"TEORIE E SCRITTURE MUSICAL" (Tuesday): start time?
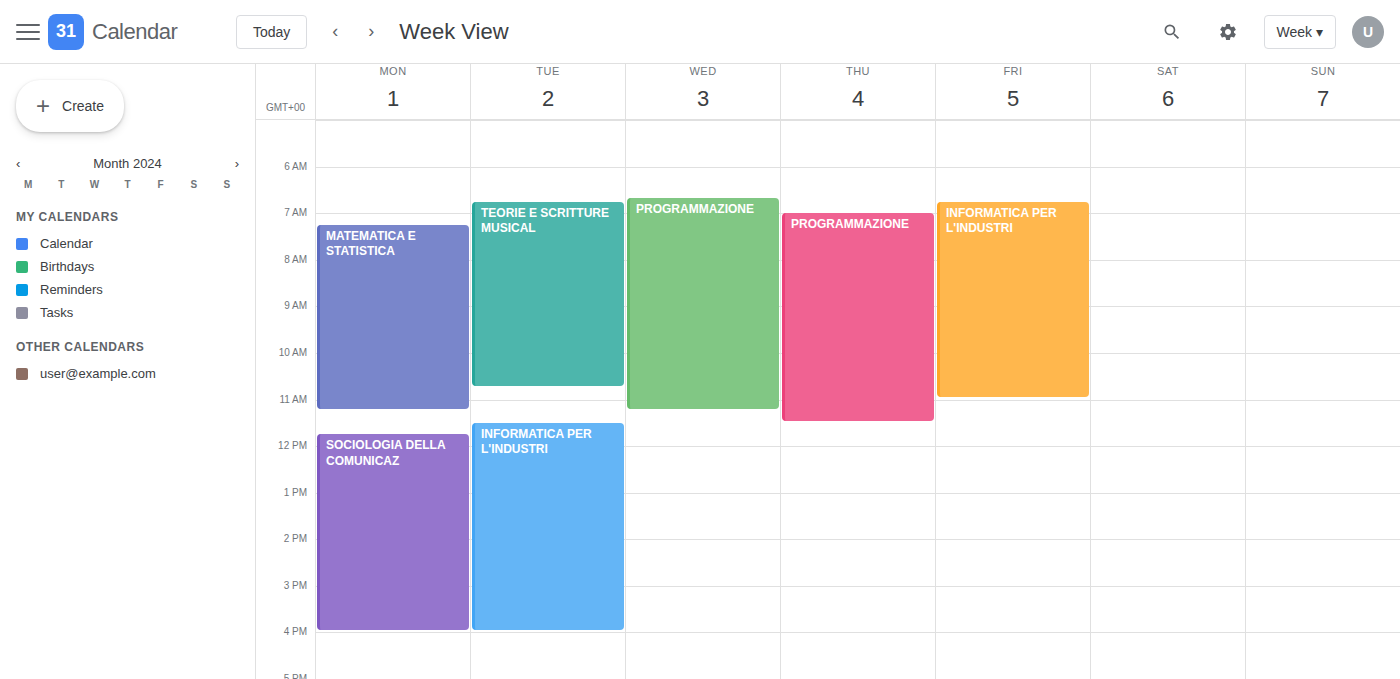
6:45 AM